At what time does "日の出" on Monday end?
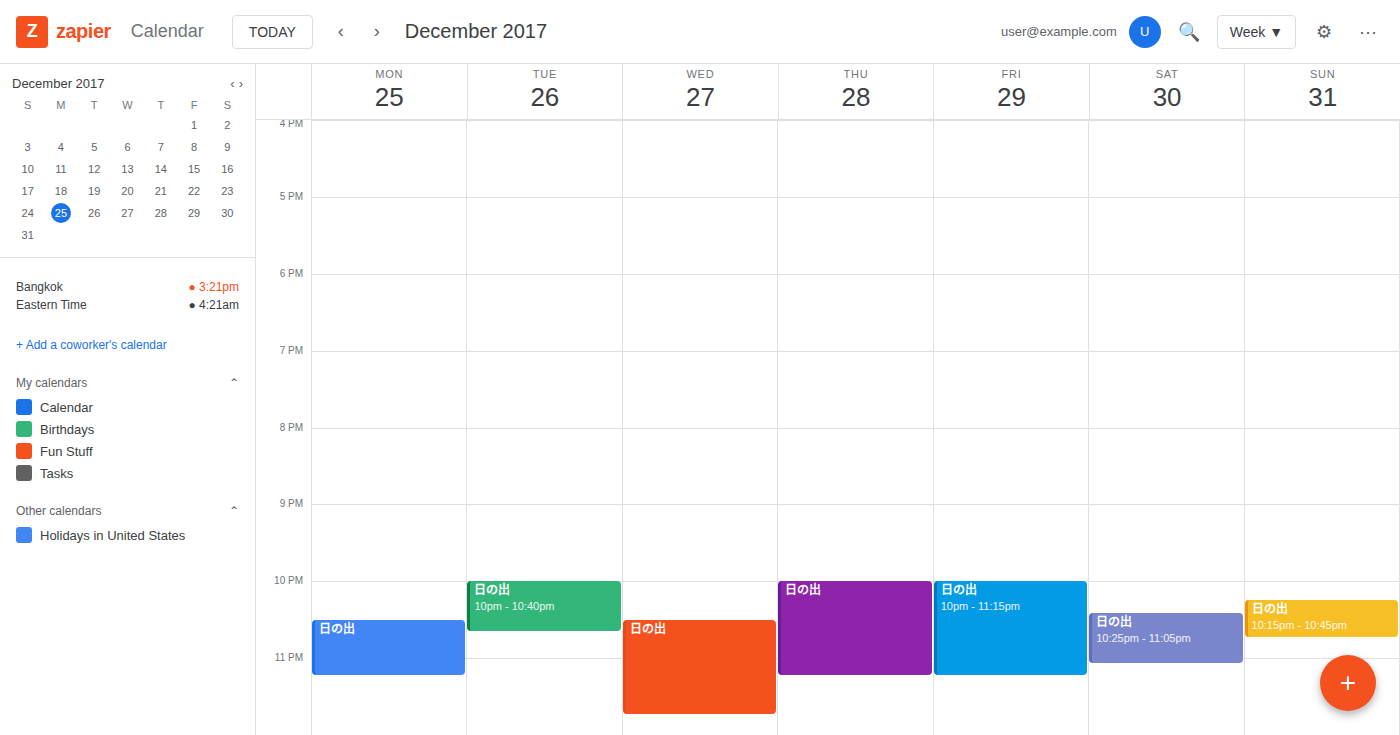
11:15 PM